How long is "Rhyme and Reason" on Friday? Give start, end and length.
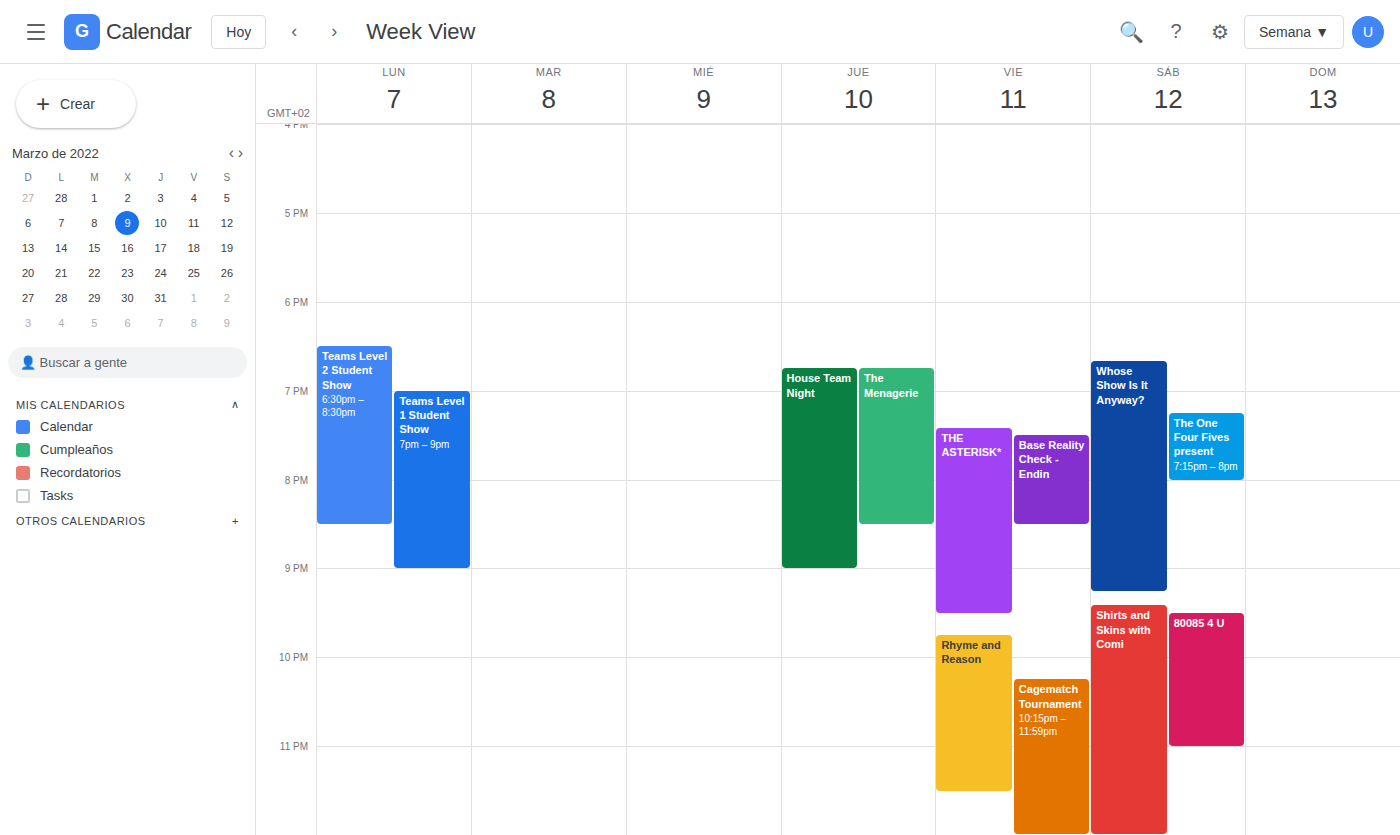
9:45 PM to 11:30 PM, 1 hour 45 minutes